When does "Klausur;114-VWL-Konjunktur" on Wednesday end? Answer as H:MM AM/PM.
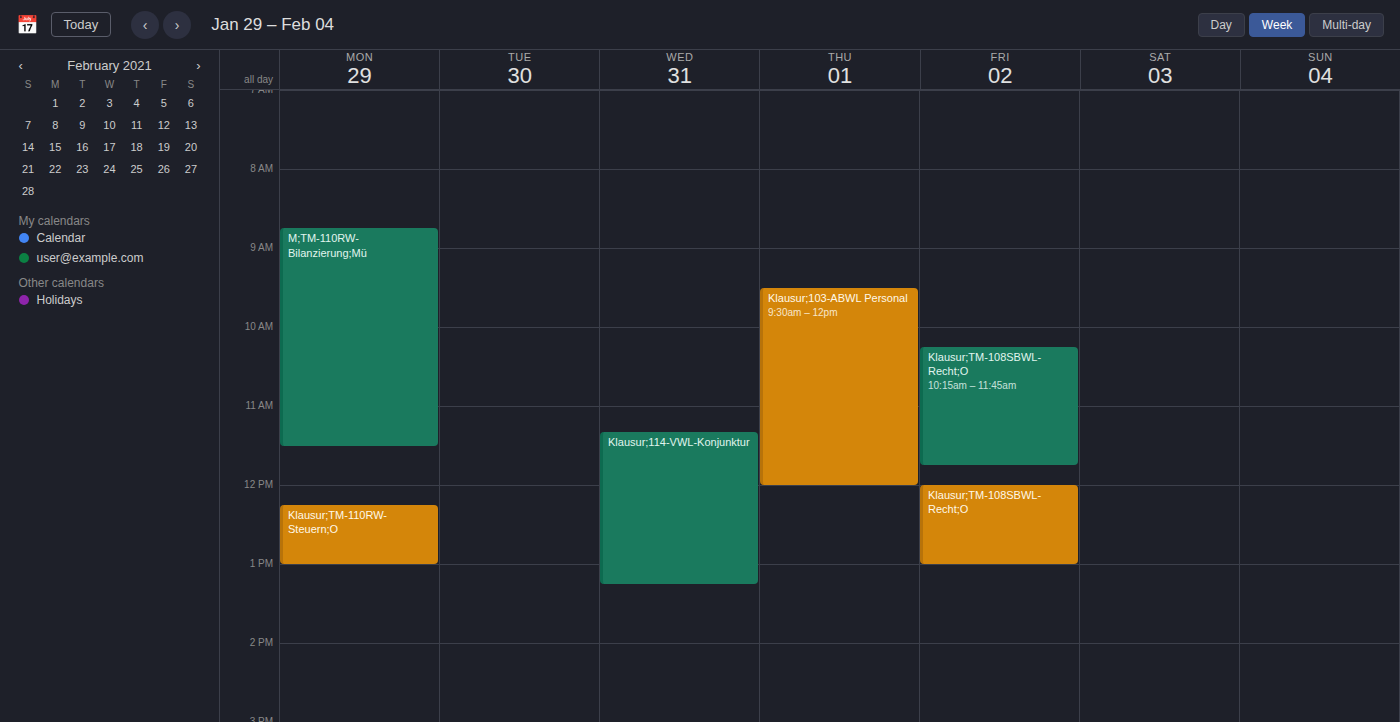
1:15 PM